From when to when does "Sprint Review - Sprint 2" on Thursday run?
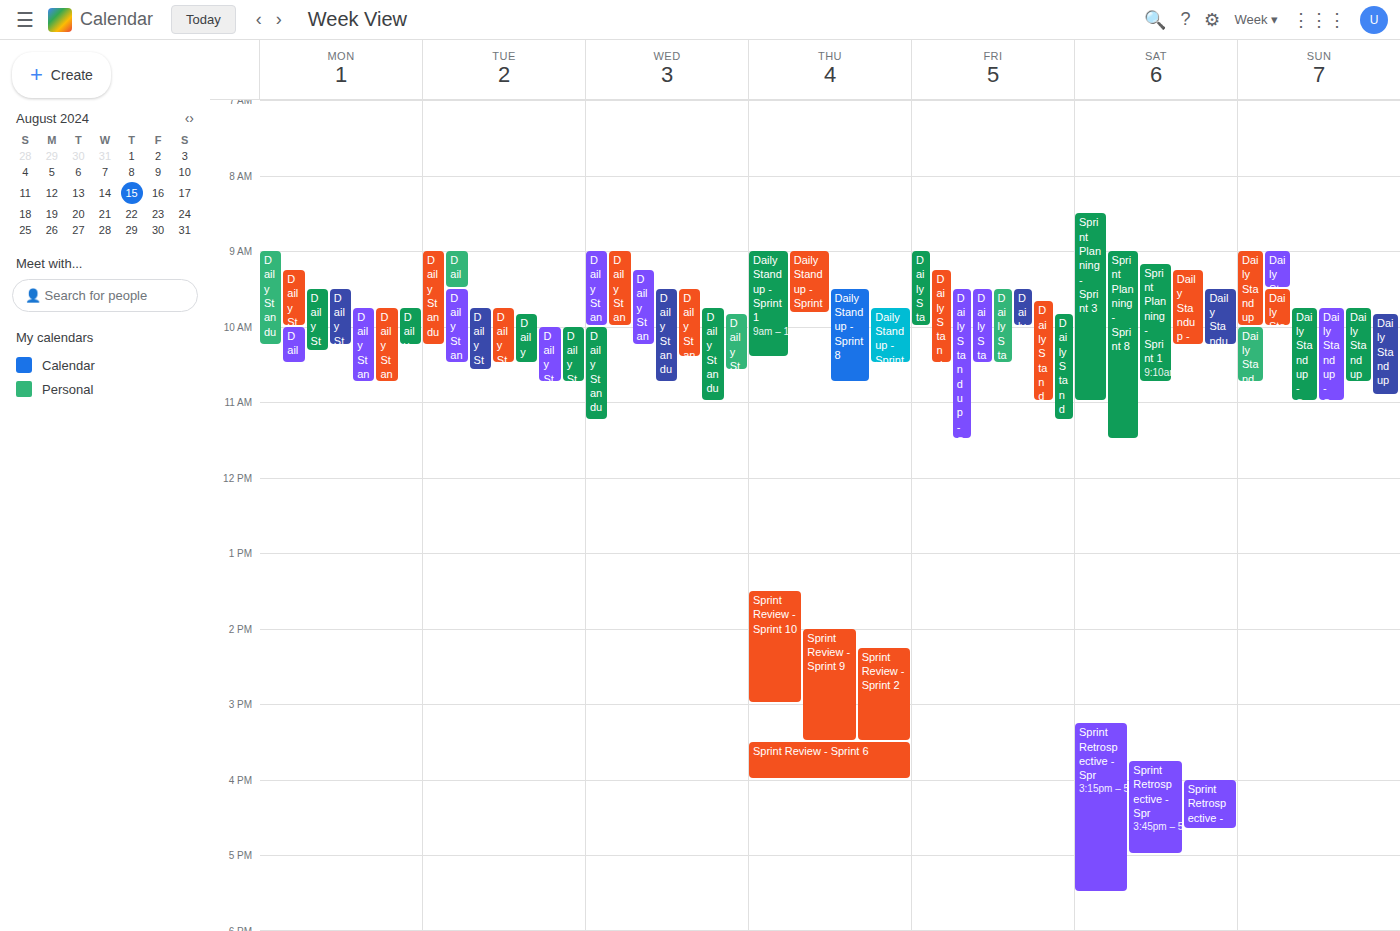
14:15 to 15:30